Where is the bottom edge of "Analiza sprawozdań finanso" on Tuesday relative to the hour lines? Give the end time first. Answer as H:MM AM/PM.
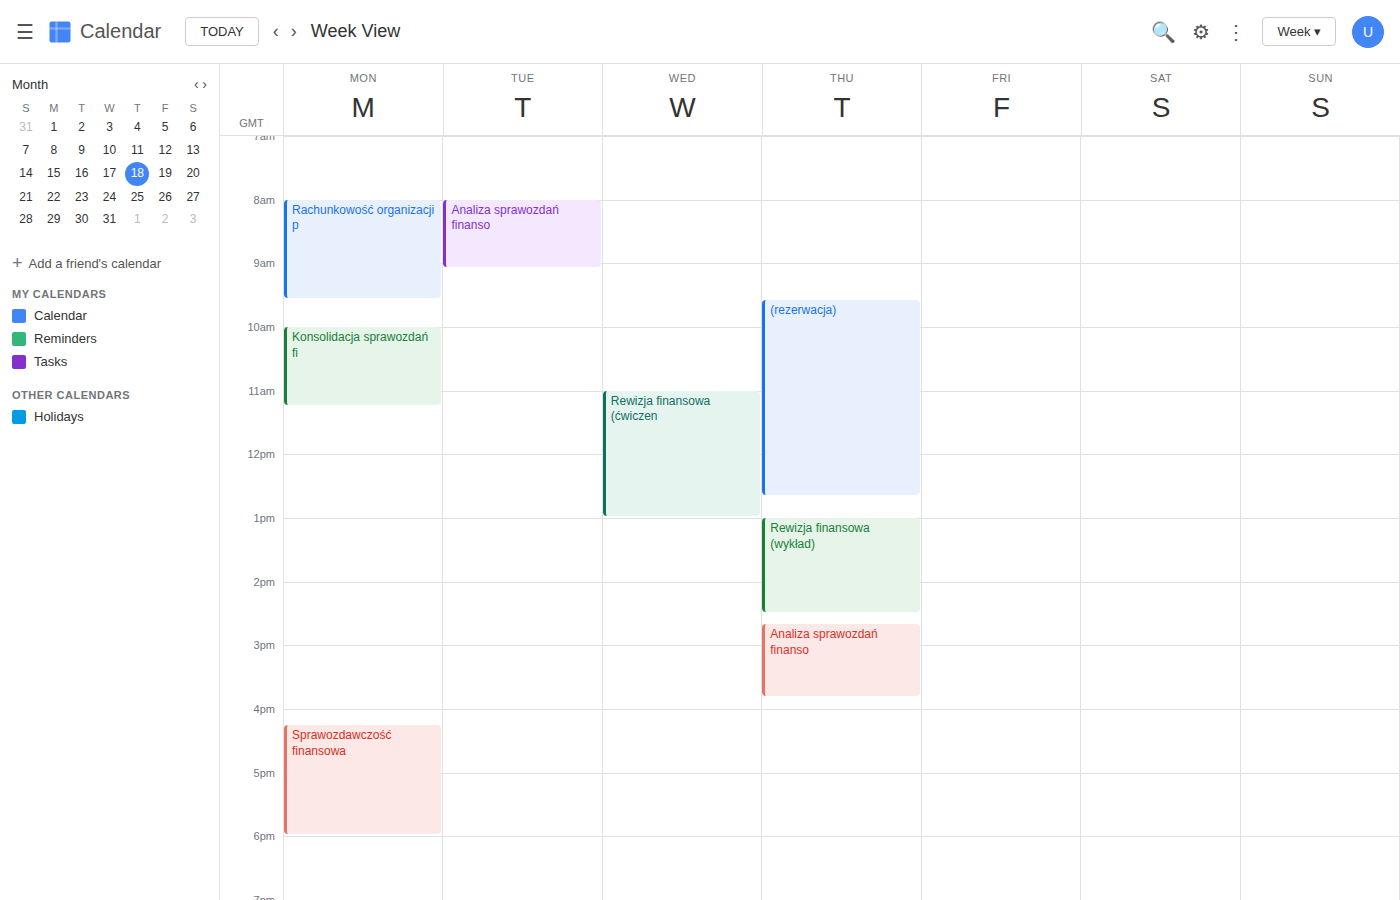
9:05 AM -- neither: 5 minutes below the 9 AM line and 55 minutes above the 10 AM line.